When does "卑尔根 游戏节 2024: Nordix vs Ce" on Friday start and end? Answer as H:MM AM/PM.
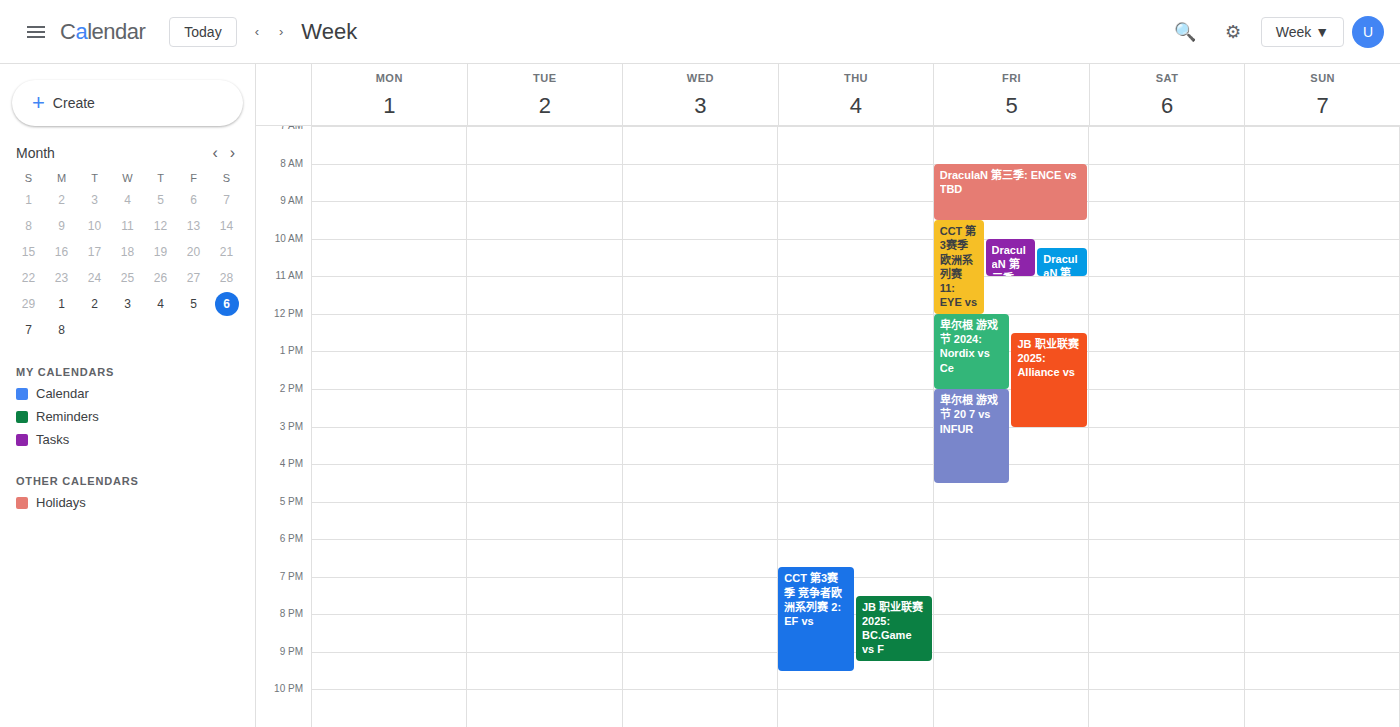
12:00 PM to 2:00 PM